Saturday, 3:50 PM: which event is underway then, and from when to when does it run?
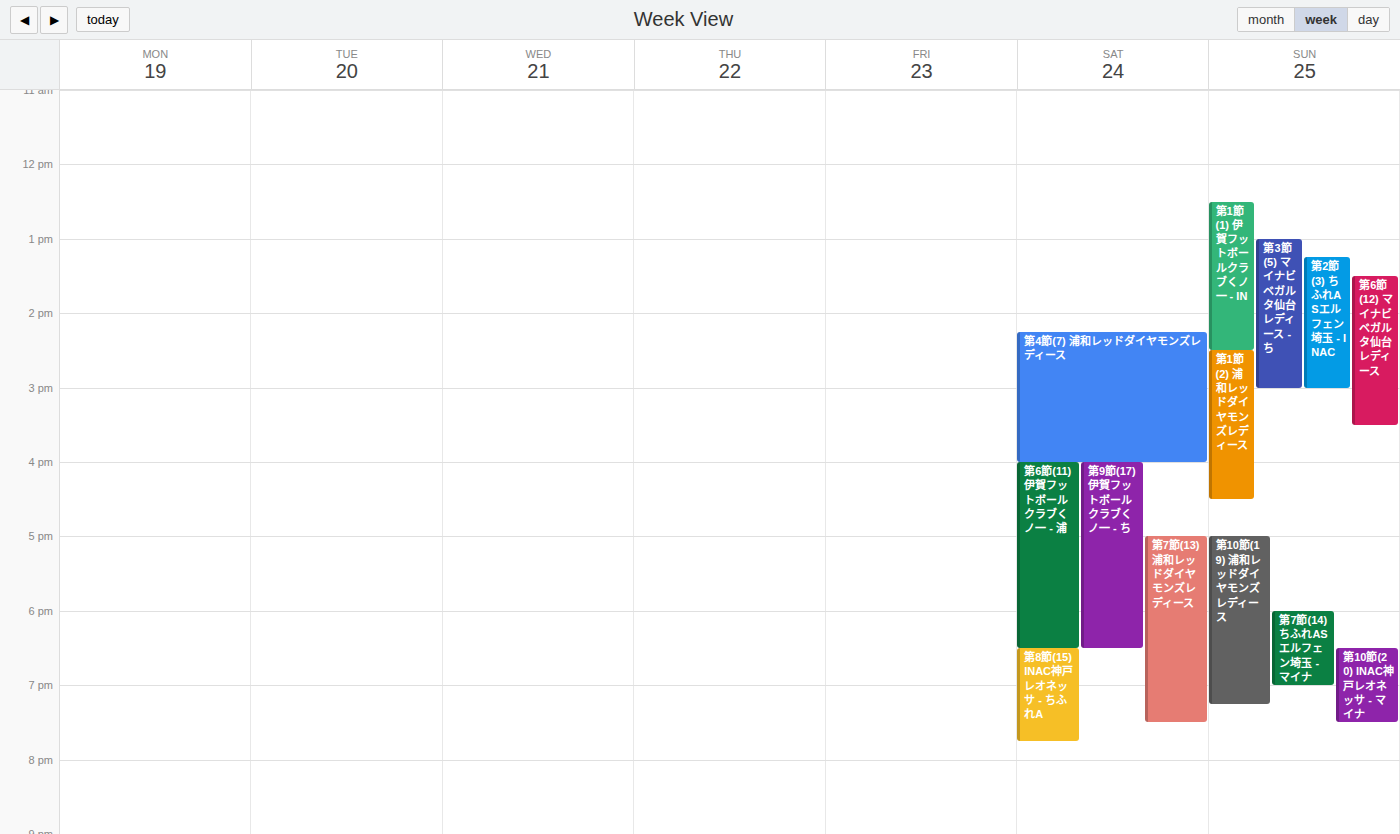
"第4節(7) 浦和レッドダイヤモンズレディース", 2:15 PM to 4:00 PM